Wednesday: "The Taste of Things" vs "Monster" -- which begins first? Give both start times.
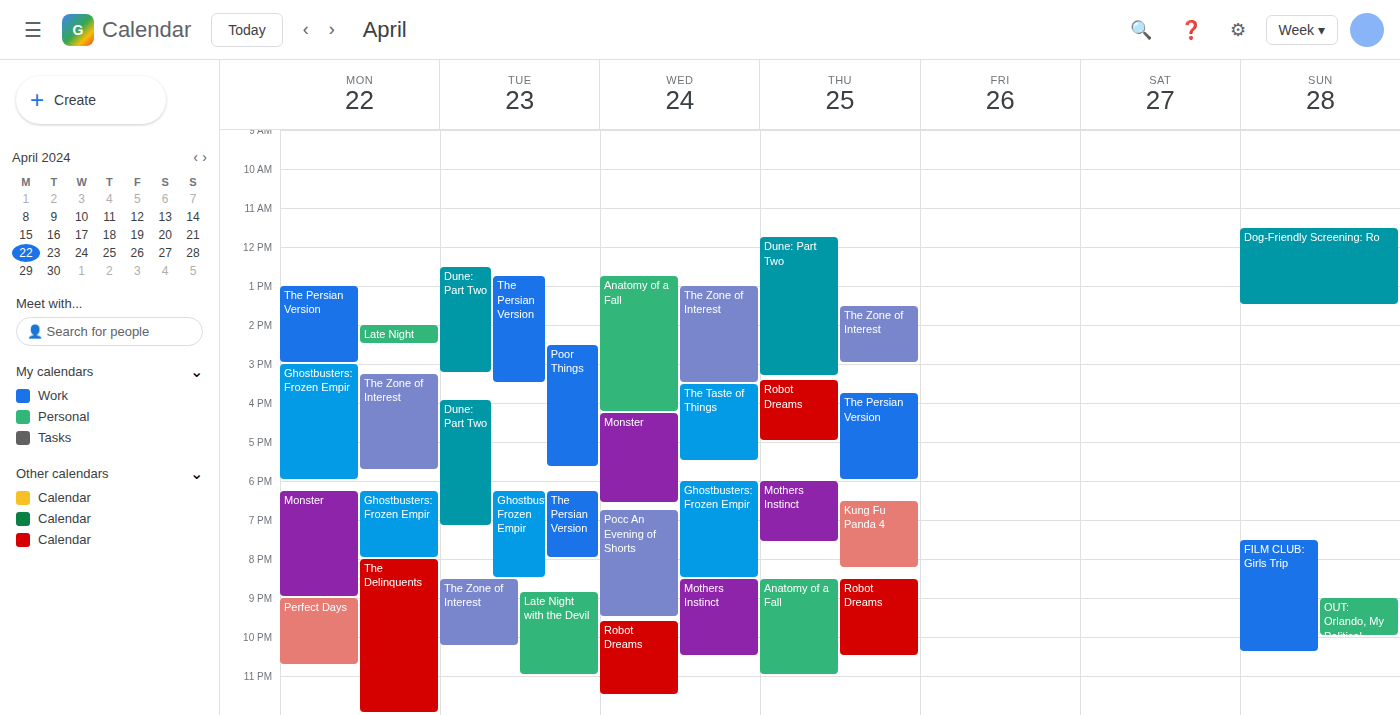
"The Taste of Things" 3:30 PM; "Monster" 4:15 PM.